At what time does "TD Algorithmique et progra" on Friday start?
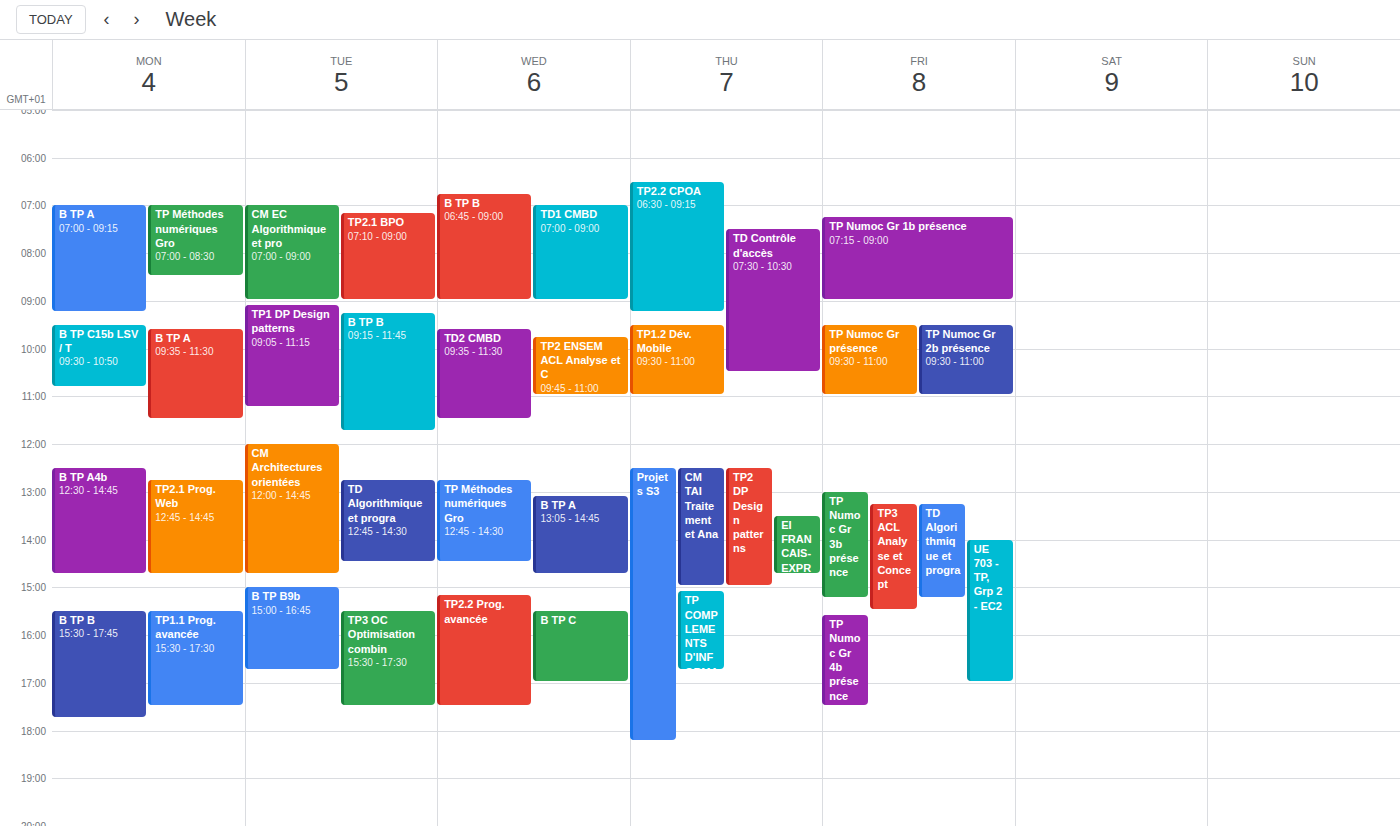
1:15 PM